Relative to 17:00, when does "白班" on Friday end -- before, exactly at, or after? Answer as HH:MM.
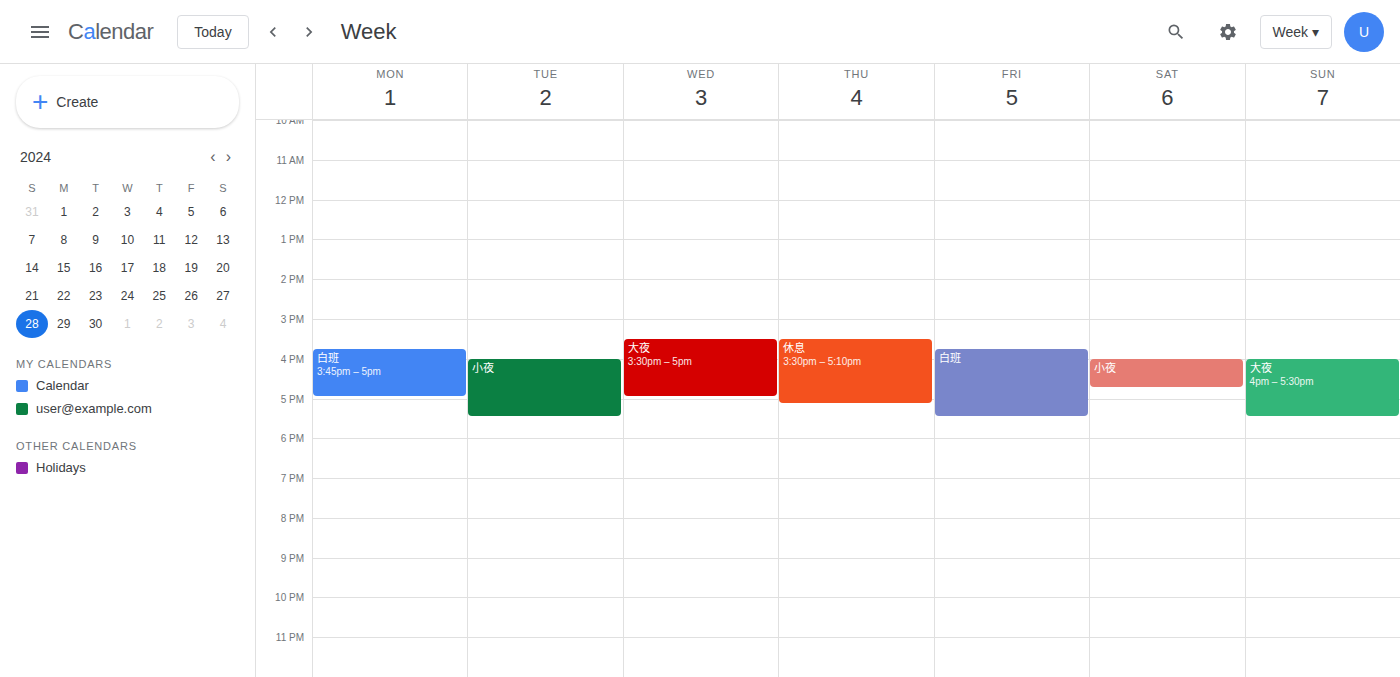
17:30 -- after 17:00, 30 minutes below the 17:00 line.